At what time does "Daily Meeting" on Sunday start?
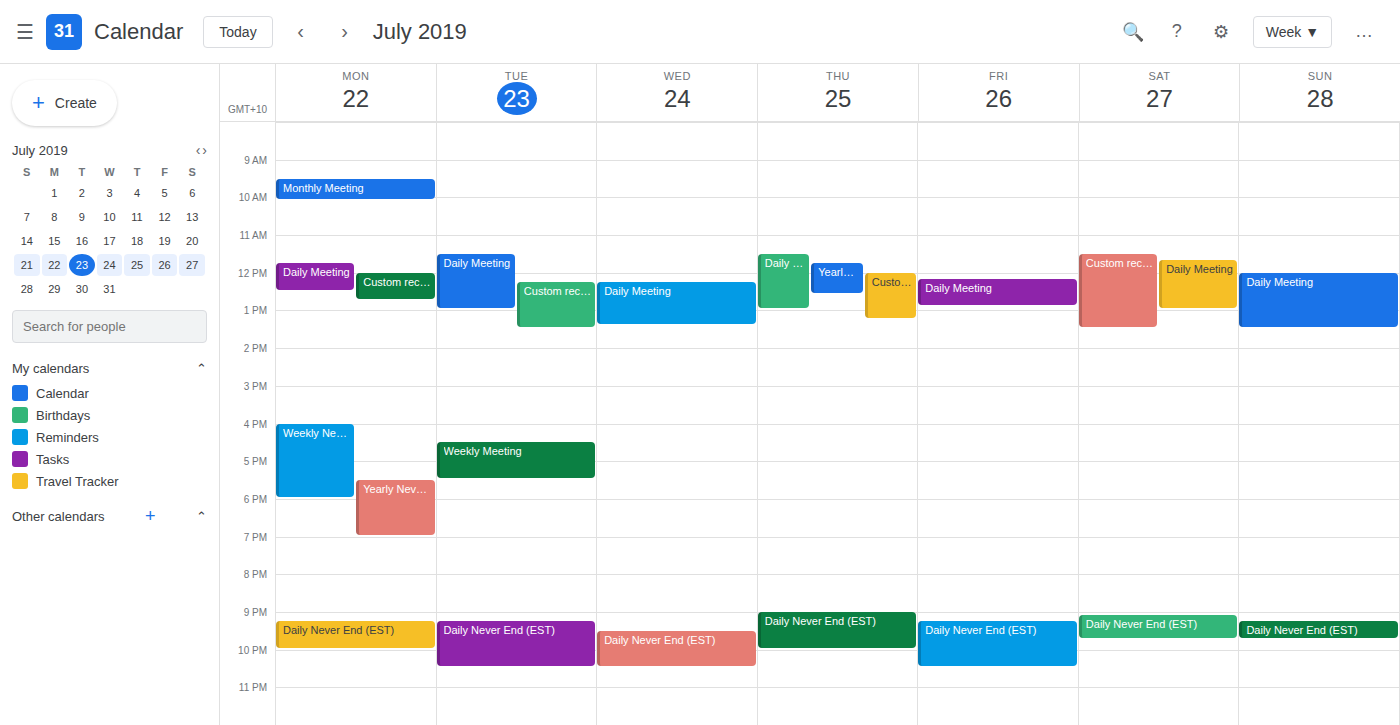
12:00 PM